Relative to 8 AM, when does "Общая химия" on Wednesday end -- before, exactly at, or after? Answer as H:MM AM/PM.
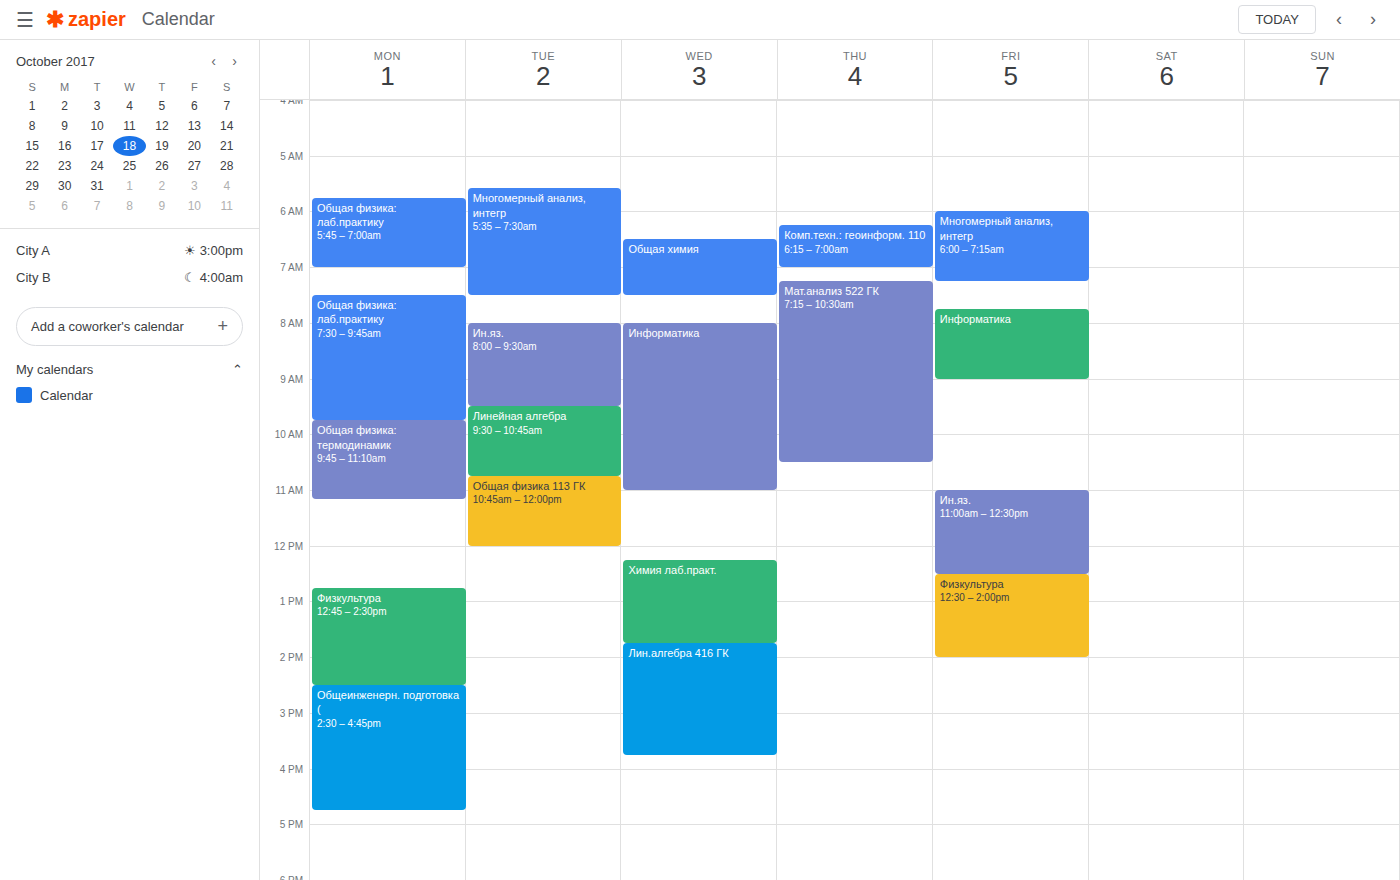
7:30 AM -- before 8 AM, 30 minutes above the 8 AM line.